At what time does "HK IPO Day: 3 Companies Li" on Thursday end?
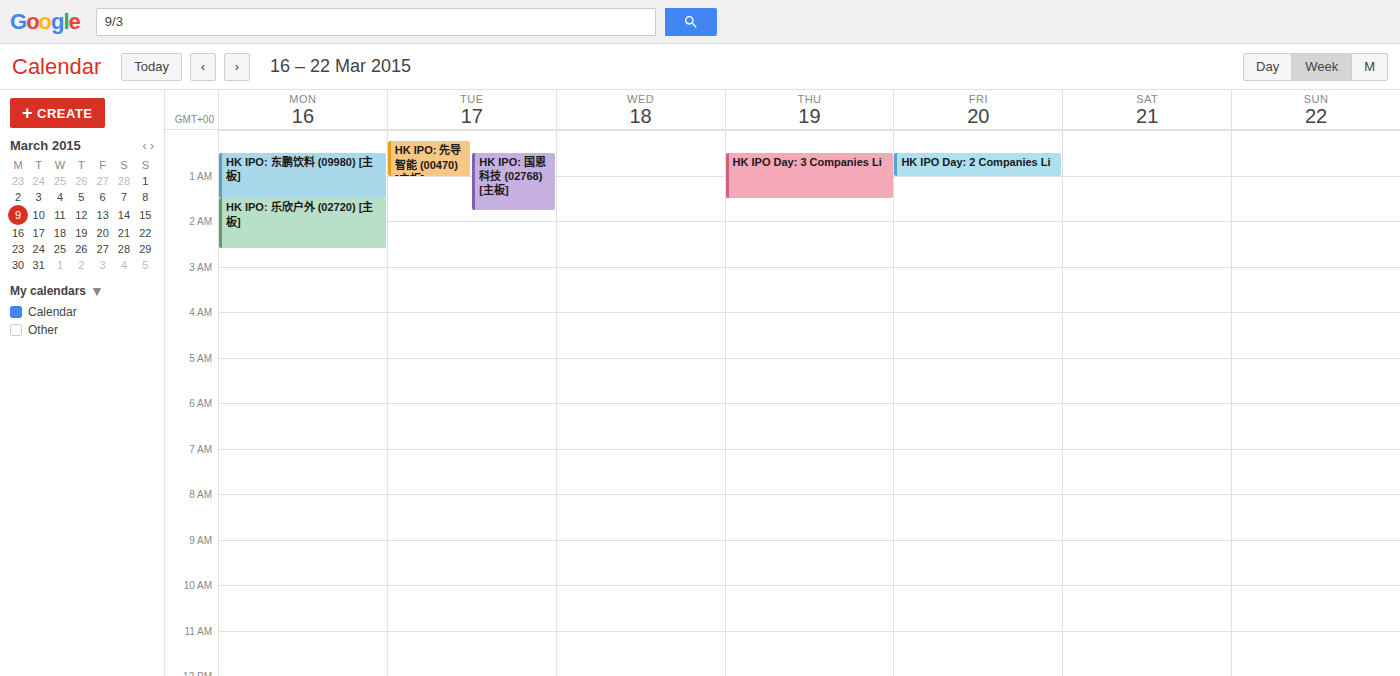
1:30 AM